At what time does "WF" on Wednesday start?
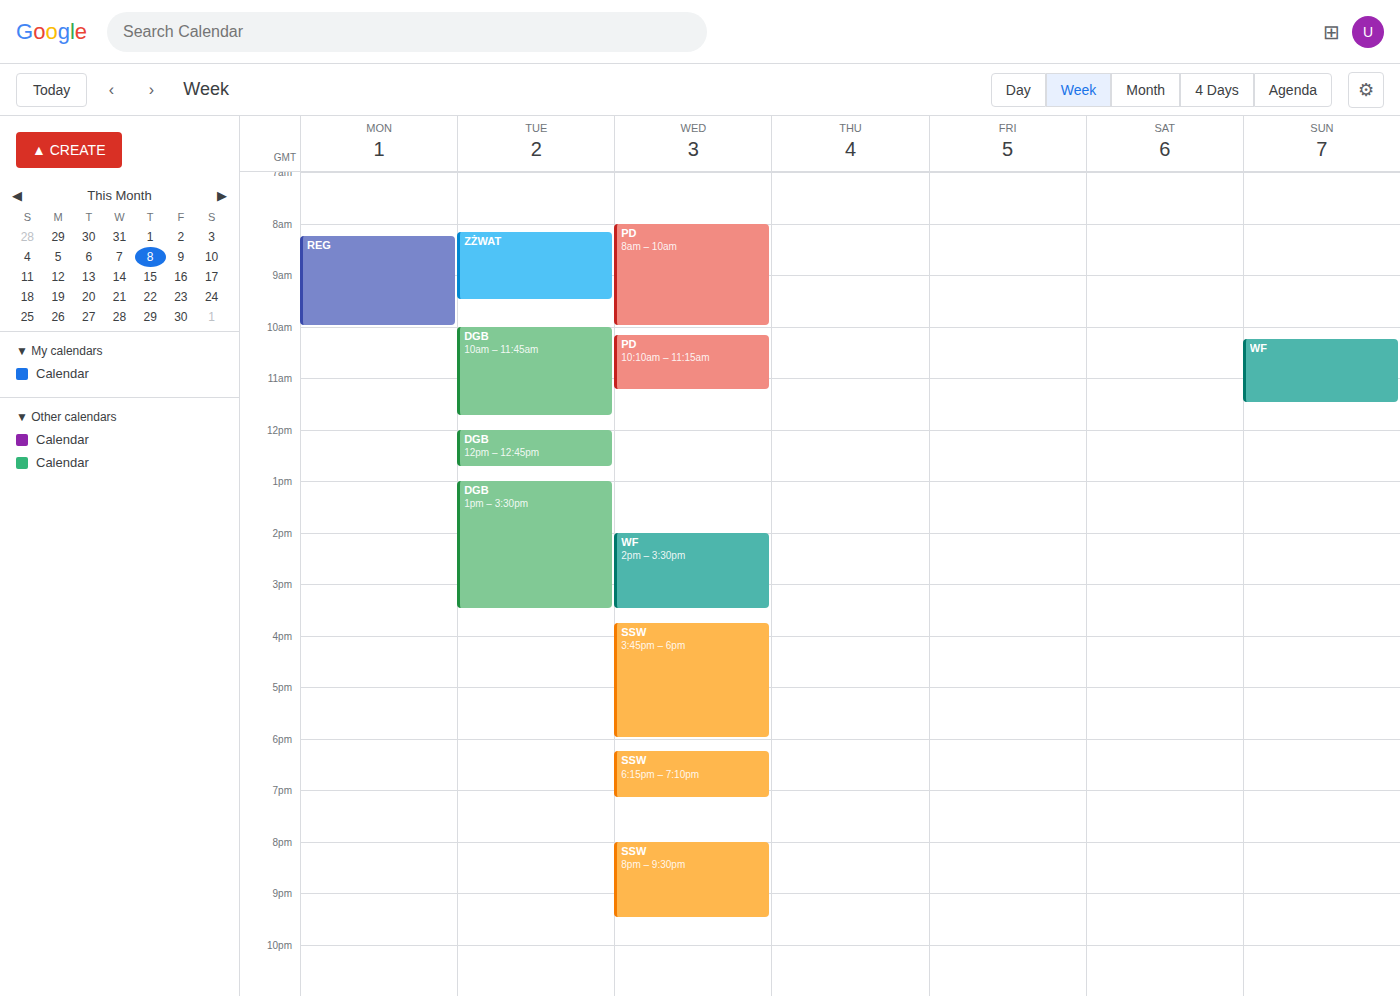
14:00